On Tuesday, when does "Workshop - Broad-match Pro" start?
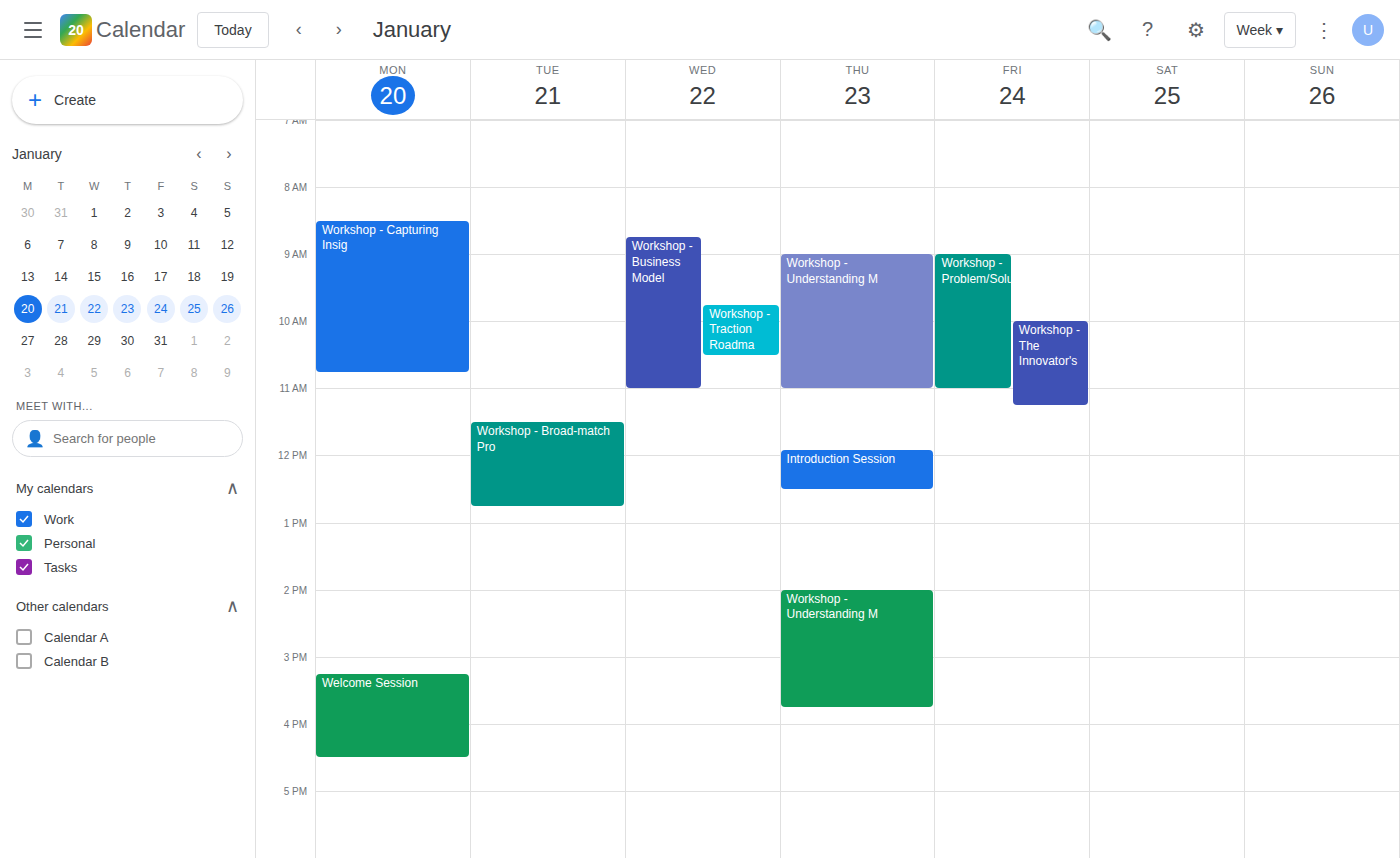
11:30 AM